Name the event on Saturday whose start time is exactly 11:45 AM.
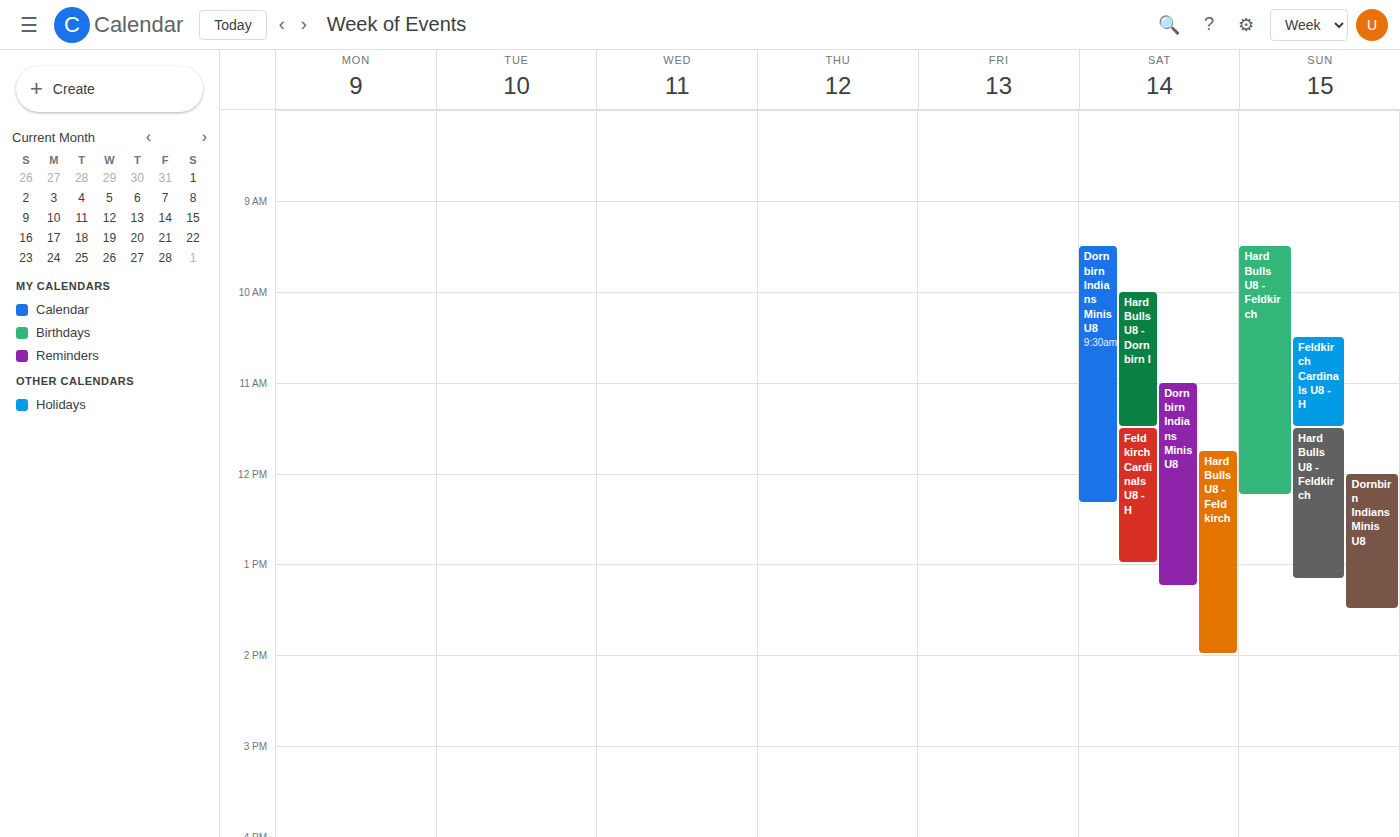
"Hard Bulls U8 - Feldkirch"